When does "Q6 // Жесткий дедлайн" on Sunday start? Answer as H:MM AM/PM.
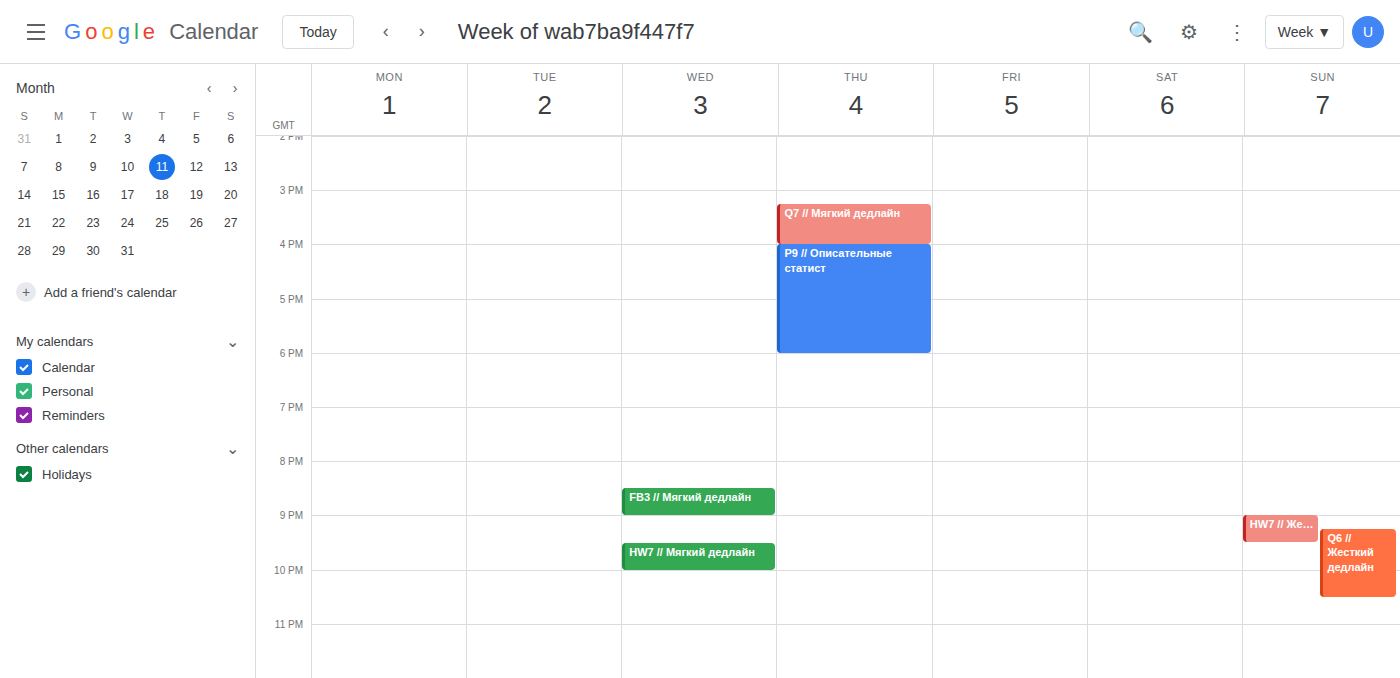
9:15 PM